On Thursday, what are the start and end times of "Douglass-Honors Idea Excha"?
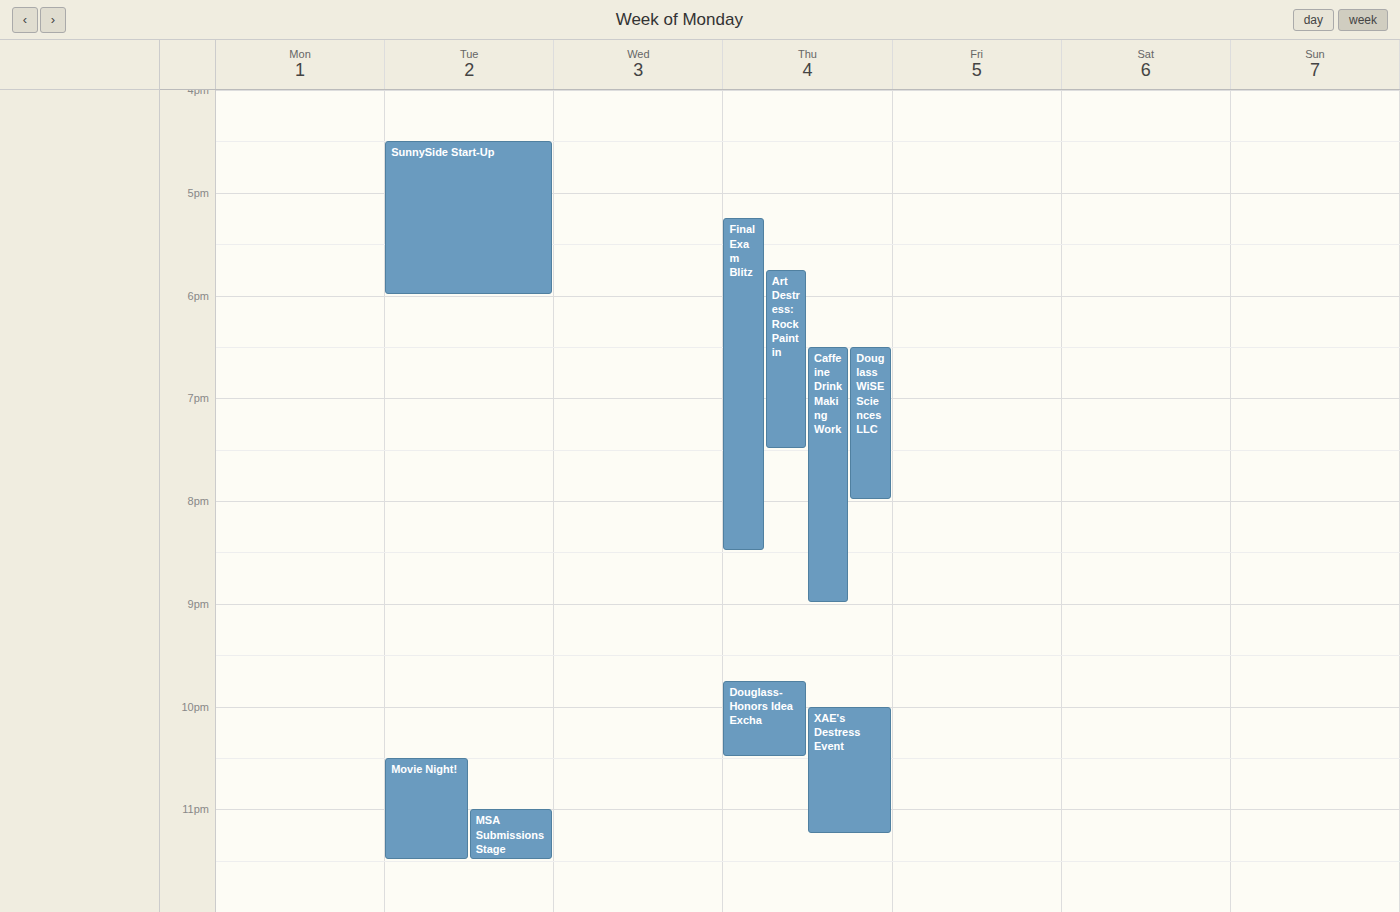
9:45 PM to 10:30 PM